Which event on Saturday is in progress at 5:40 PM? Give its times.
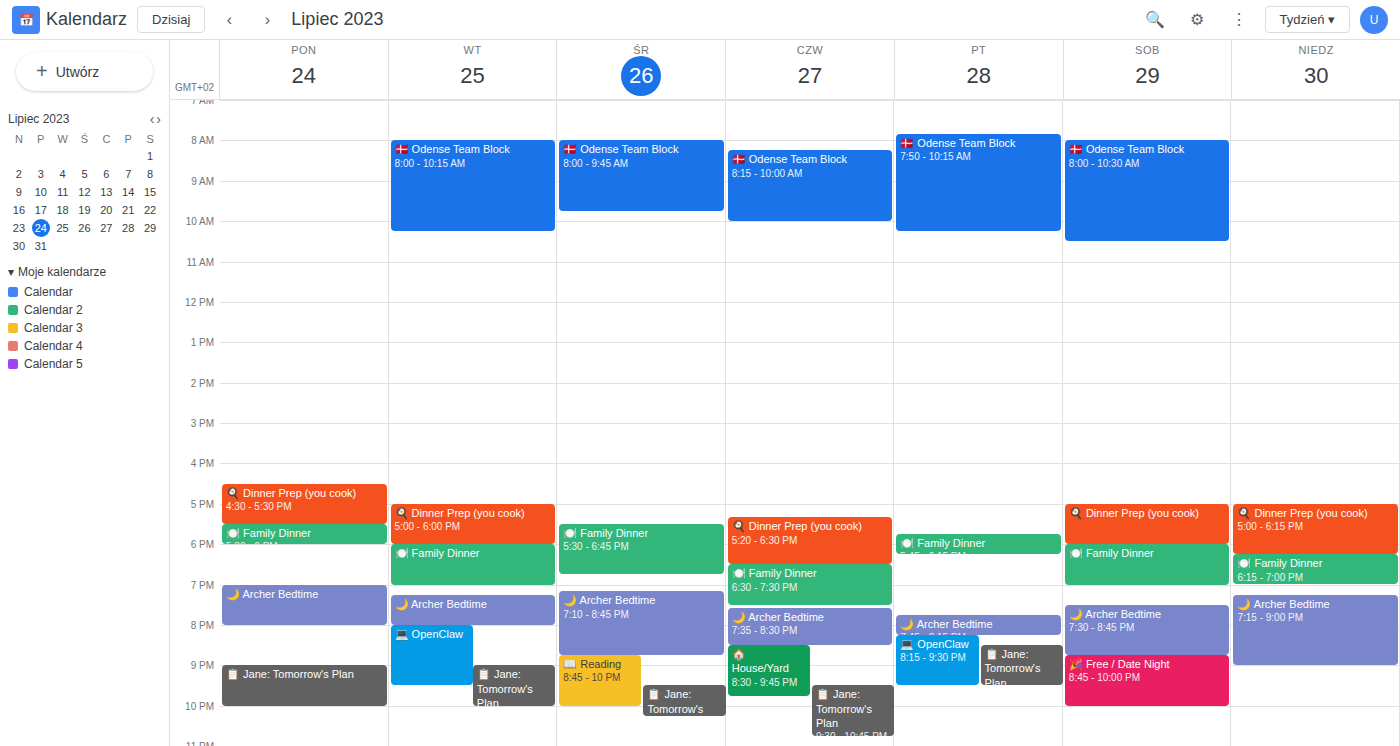
"🍳 Dinner Prep (you cook)", 5:00 PM to 6:00 PM